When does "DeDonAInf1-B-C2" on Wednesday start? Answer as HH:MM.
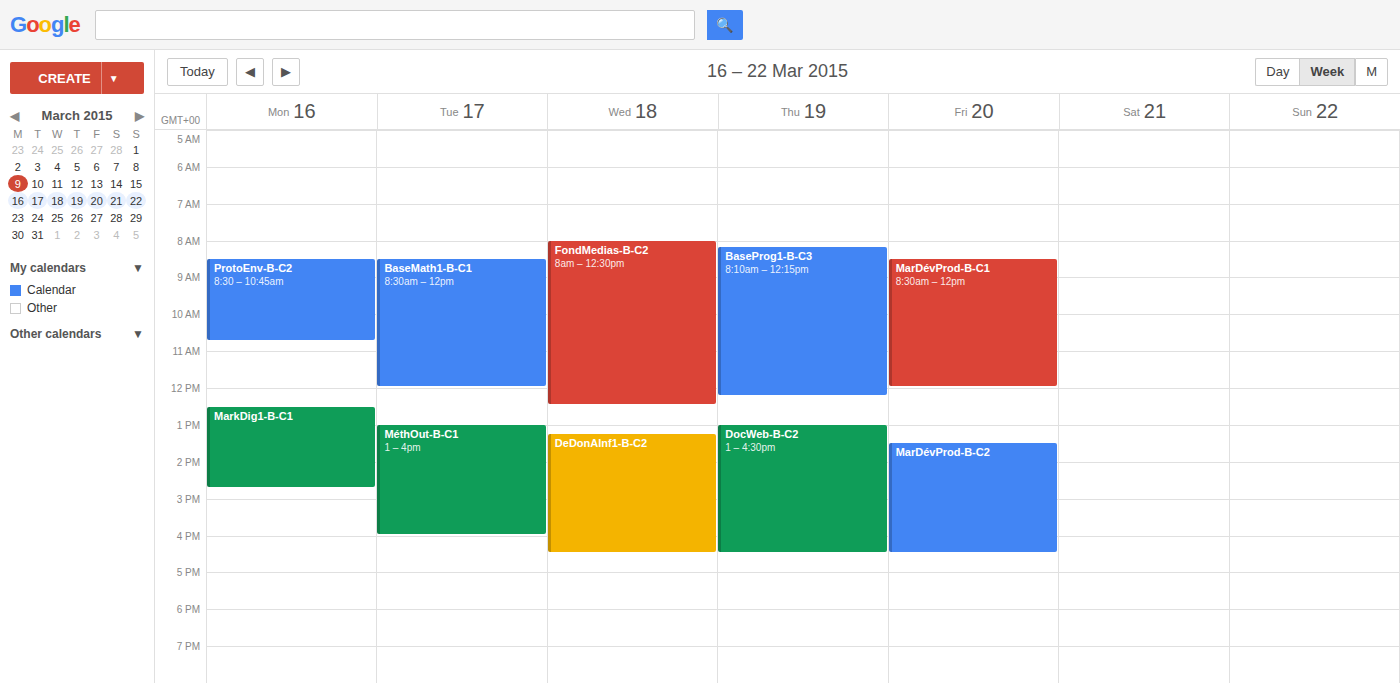
13:15